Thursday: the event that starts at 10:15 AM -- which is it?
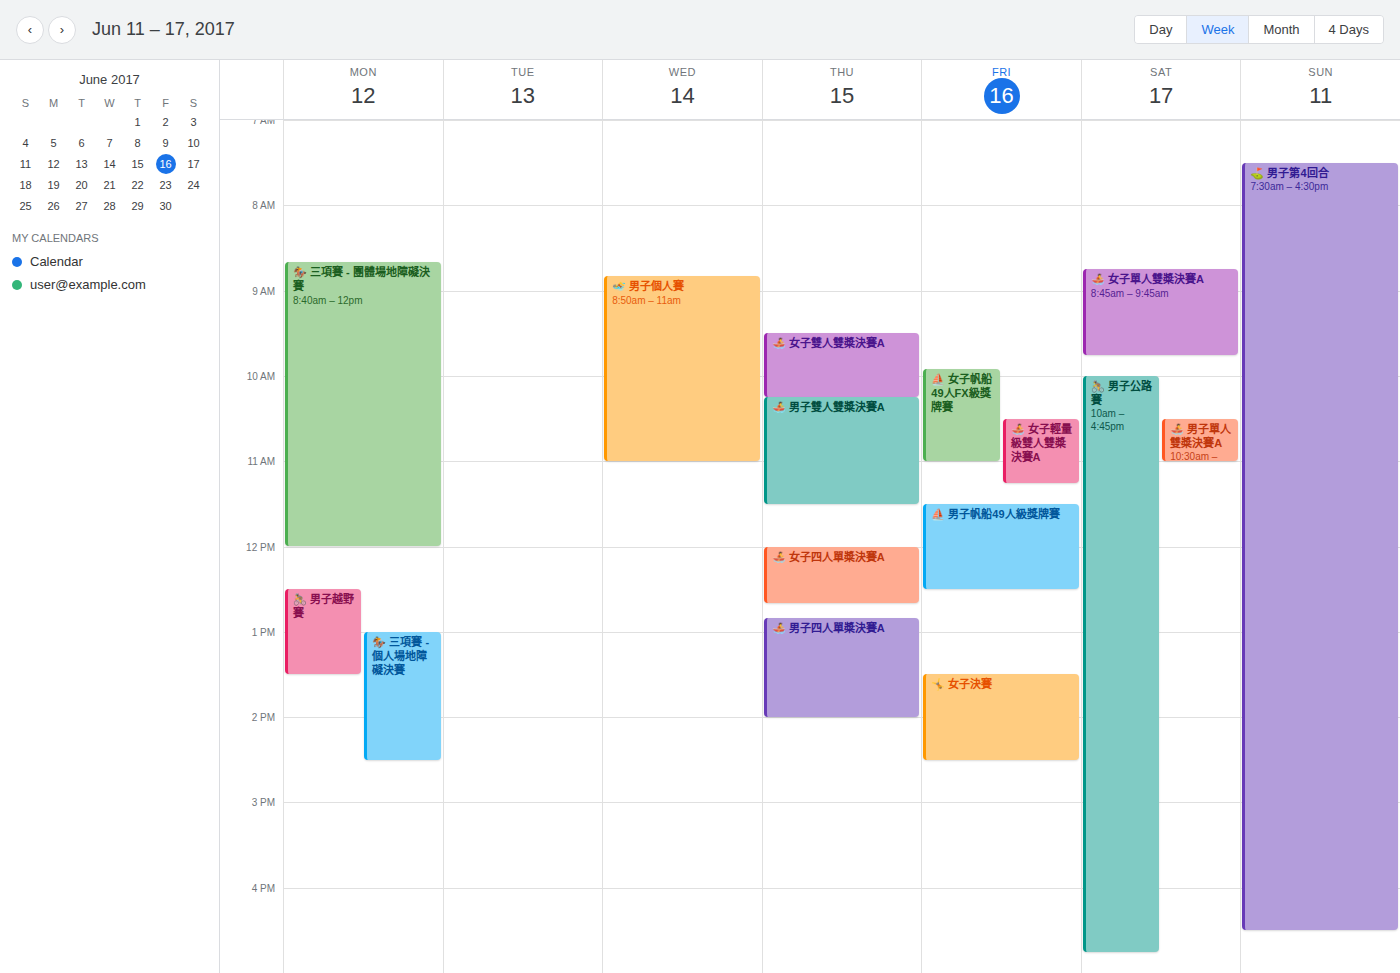
"🚣 男子雙人雙槳決賽A"